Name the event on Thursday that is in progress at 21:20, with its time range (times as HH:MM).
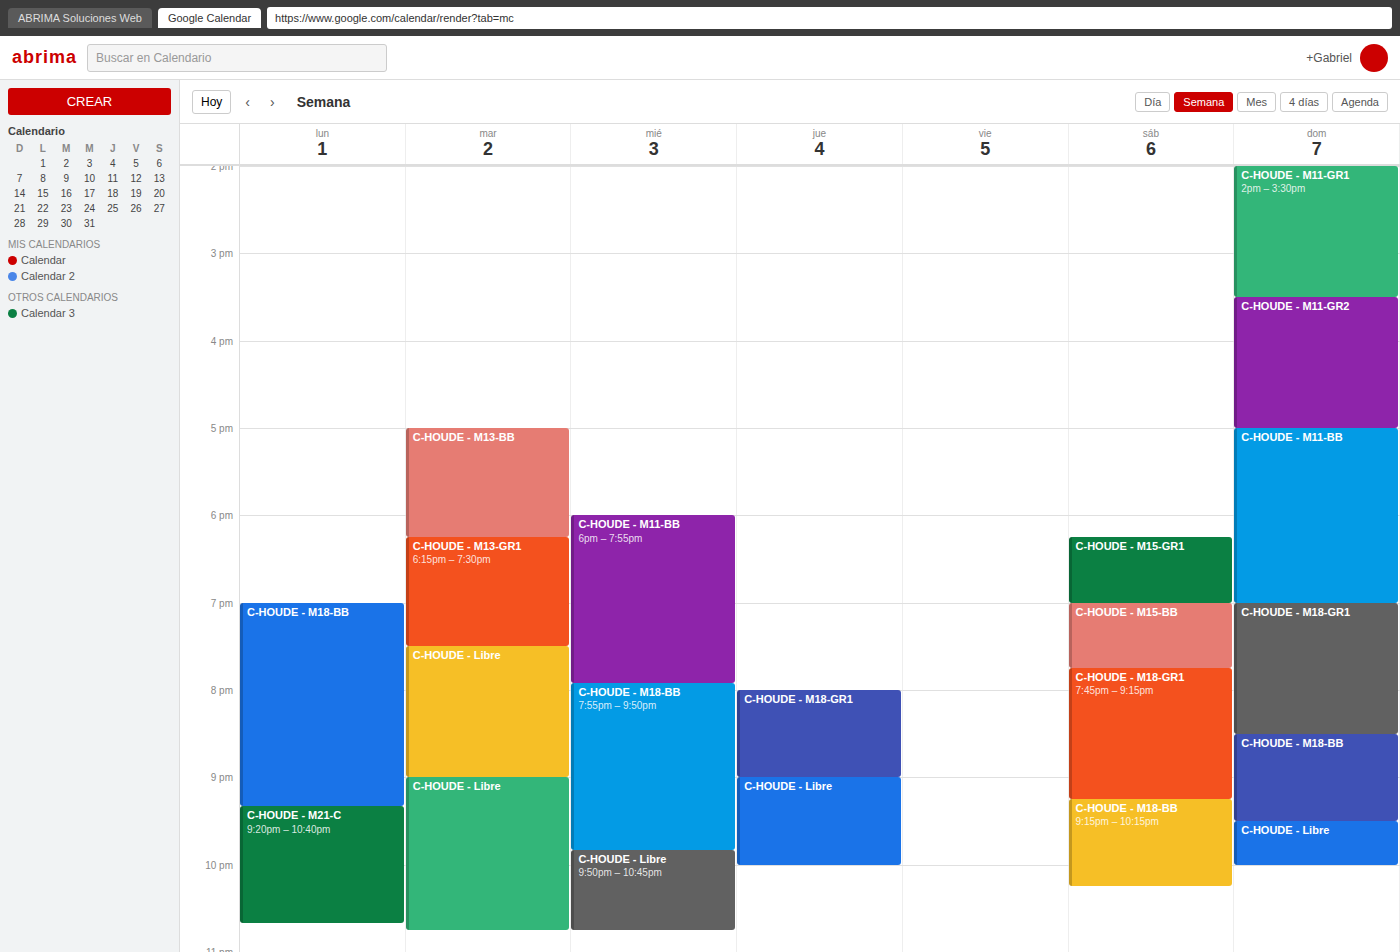
"C-HOUDE - Libre", 21:00 to 22:00